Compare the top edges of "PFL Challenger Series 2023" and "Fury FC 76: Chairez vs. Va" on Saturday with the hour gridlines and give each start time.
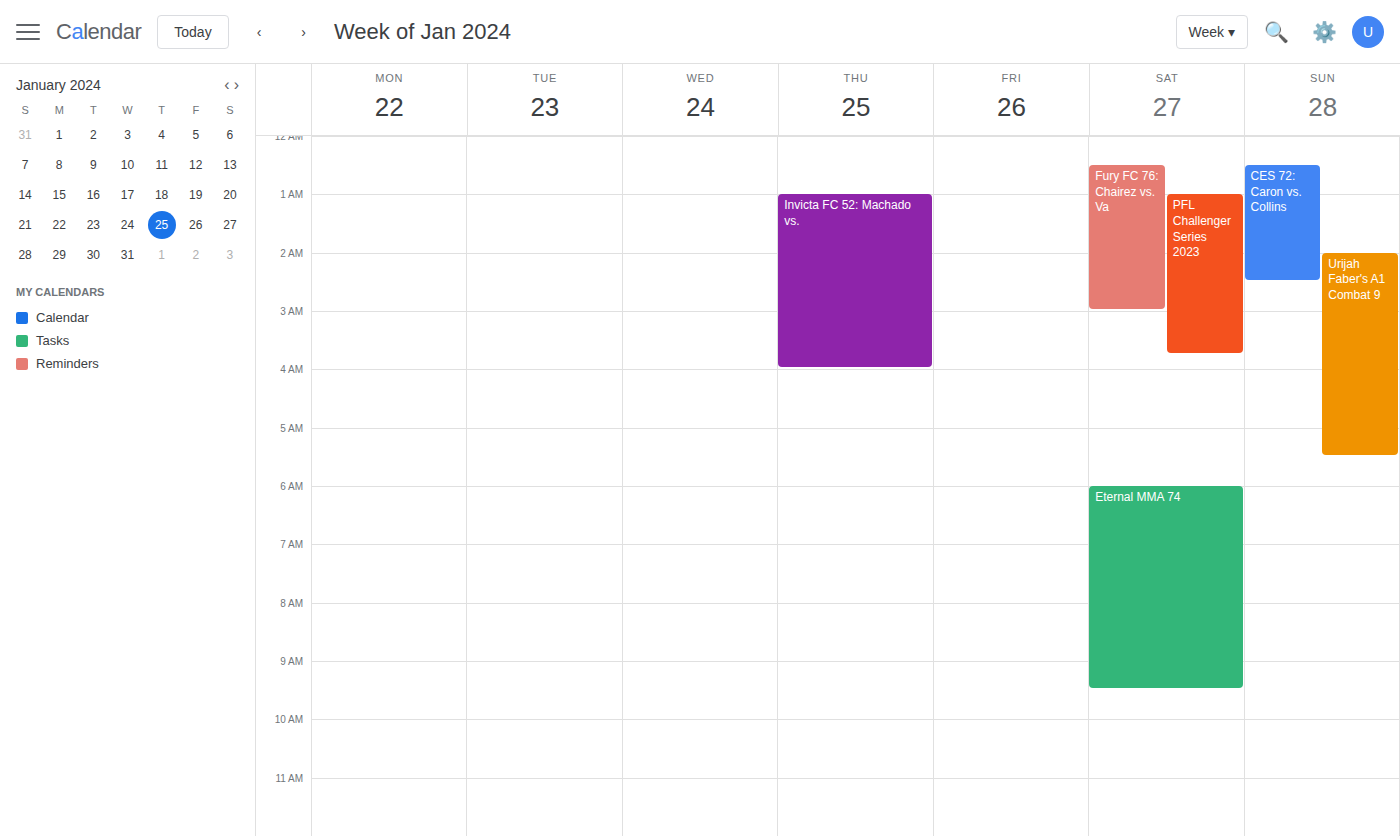
"PFL Challenger Series 2023": 1:00 AM, exactly on the 1 AM line. "Fury FC 76: Chairez vs. Va": 12:30 AM, halfway between the 12 AM and 1 AM lines.